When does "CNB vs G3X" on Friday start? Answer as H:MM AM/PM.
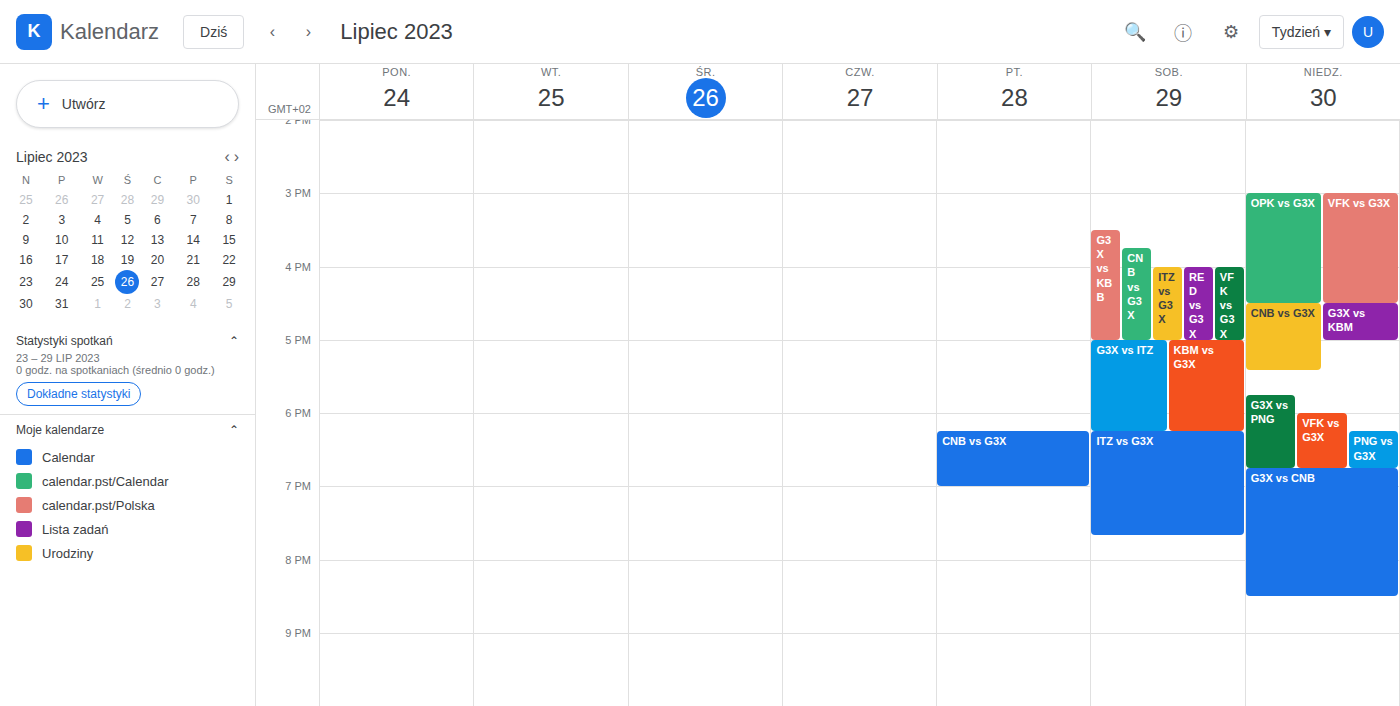
6:15 PM